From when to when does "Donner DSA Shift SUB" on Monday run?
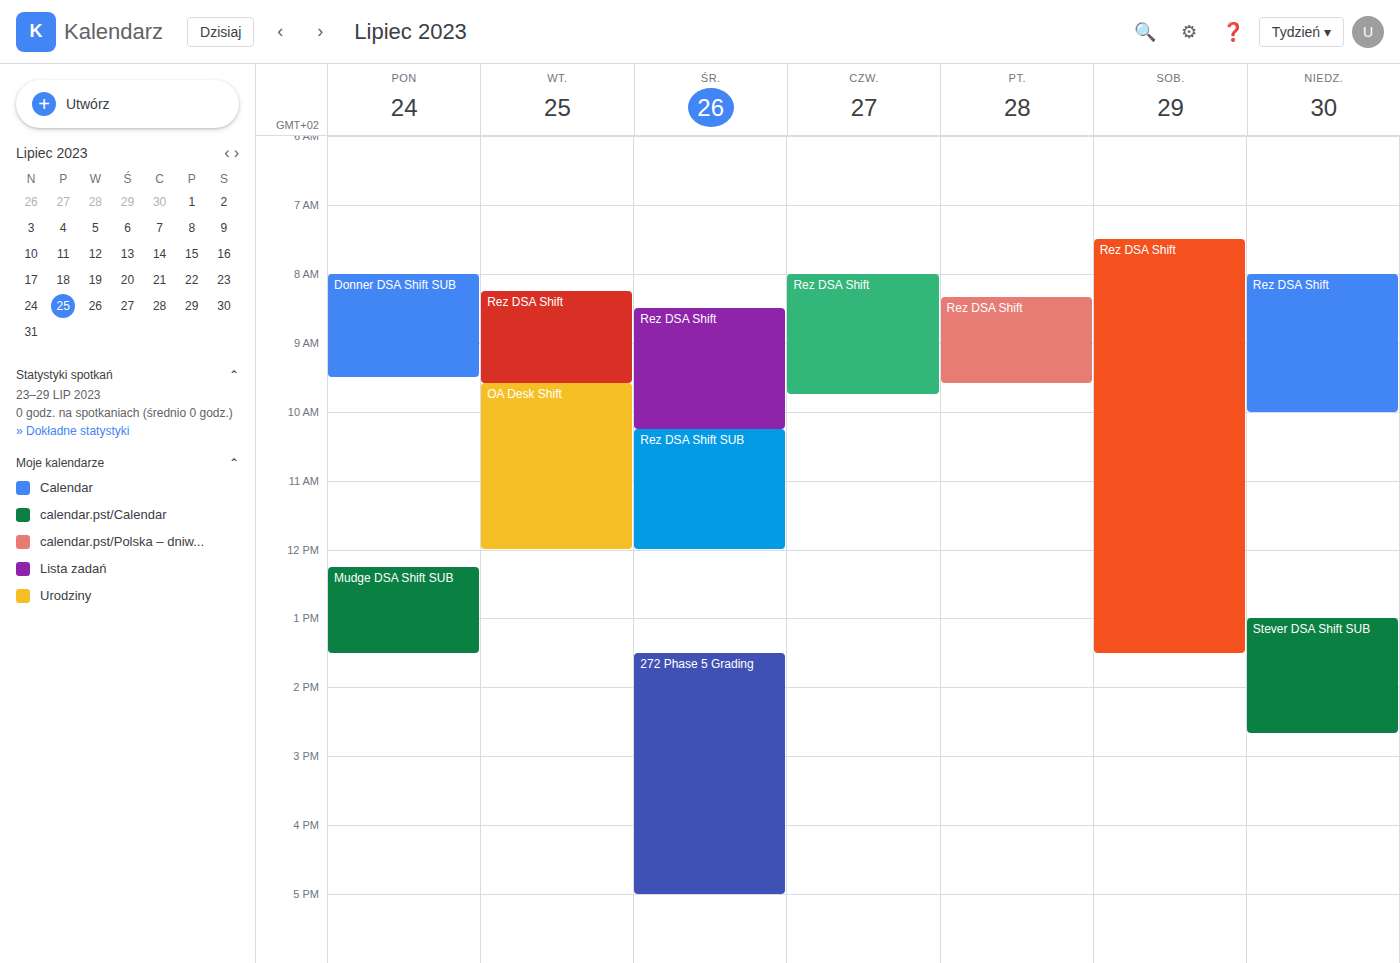
8:00 AM to 9:30 AM